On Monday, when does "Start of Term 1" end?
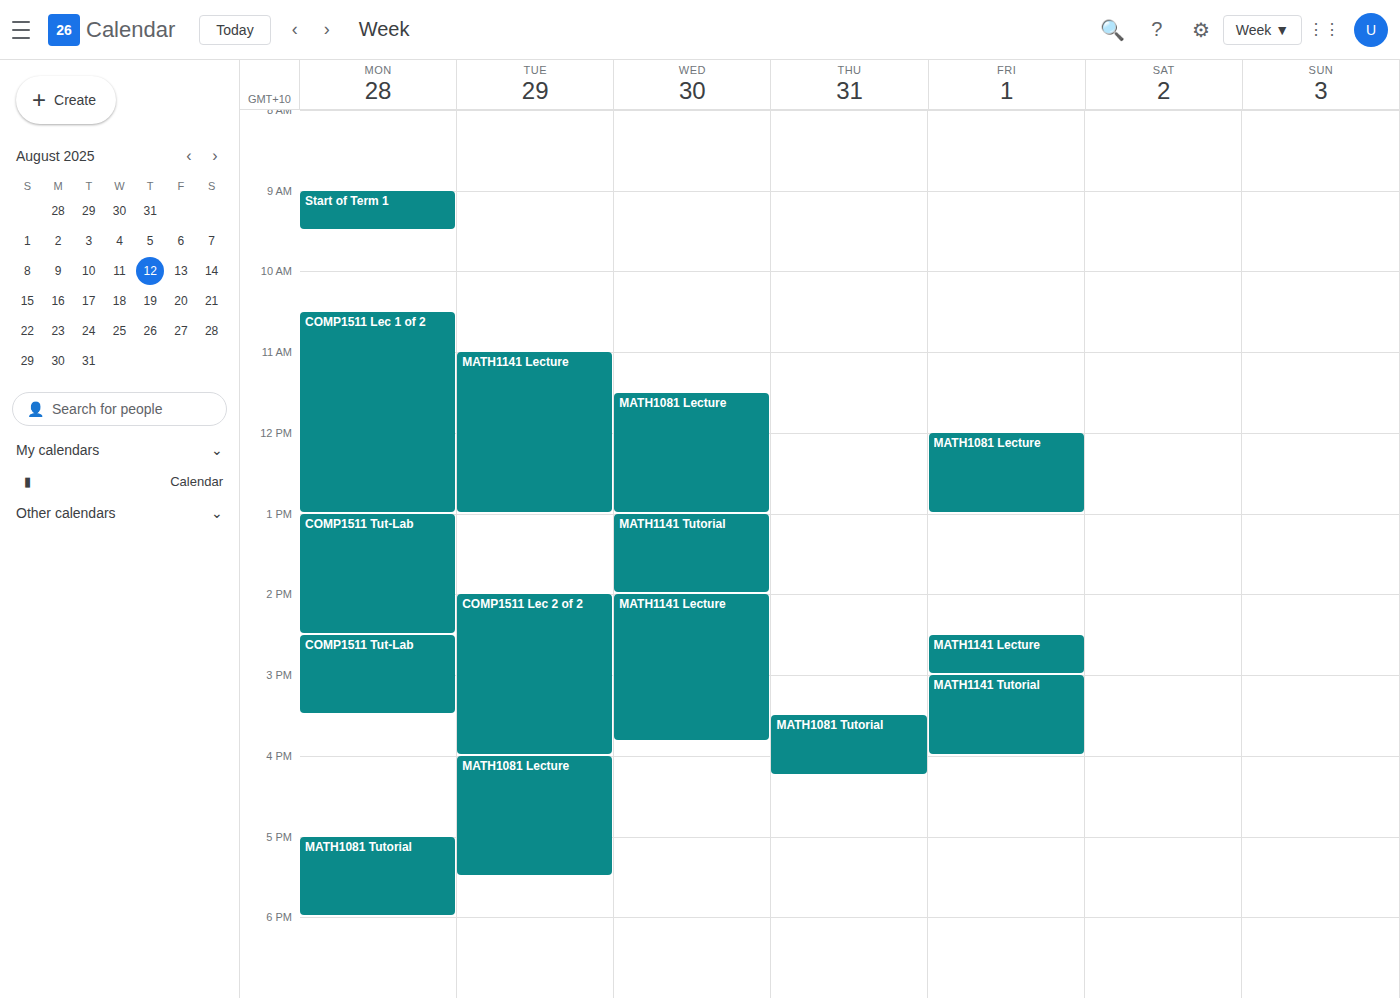
9:30 AM